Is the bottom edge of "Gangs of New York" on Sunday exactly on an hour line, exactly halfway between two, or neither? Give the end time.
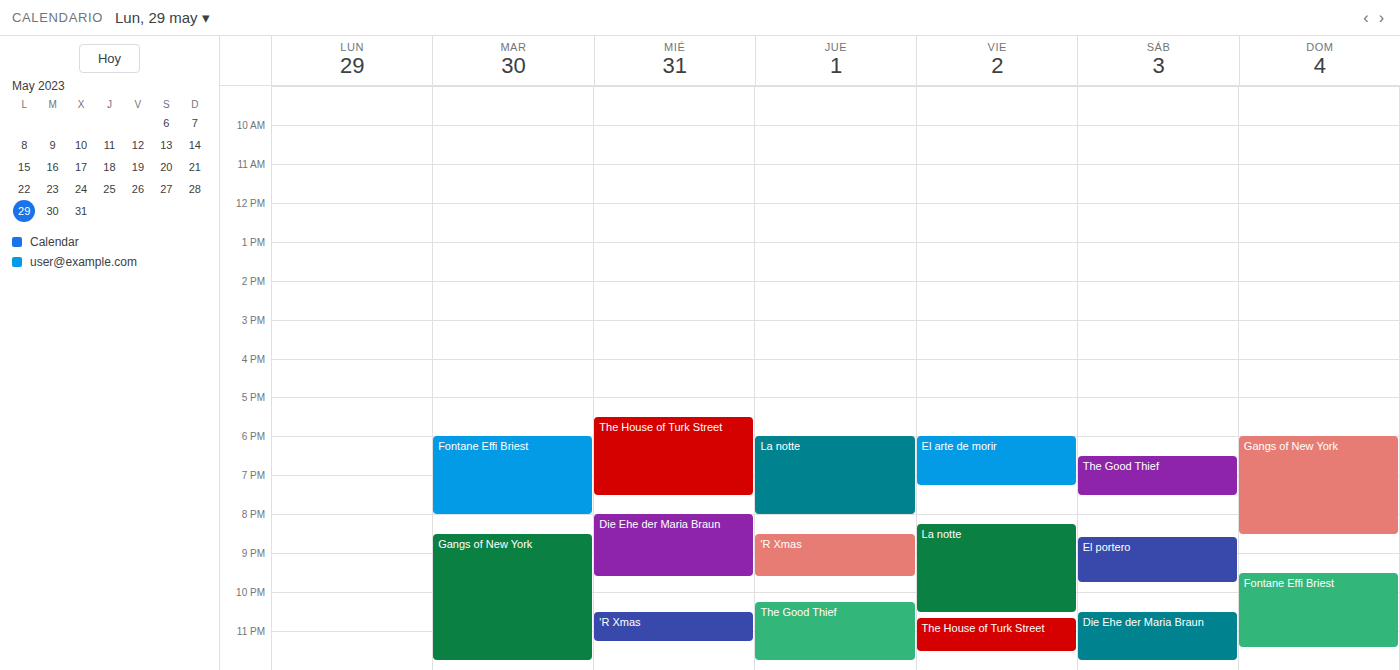
8:30 PM -- halfway between the 8 PM and 9 PM lines.